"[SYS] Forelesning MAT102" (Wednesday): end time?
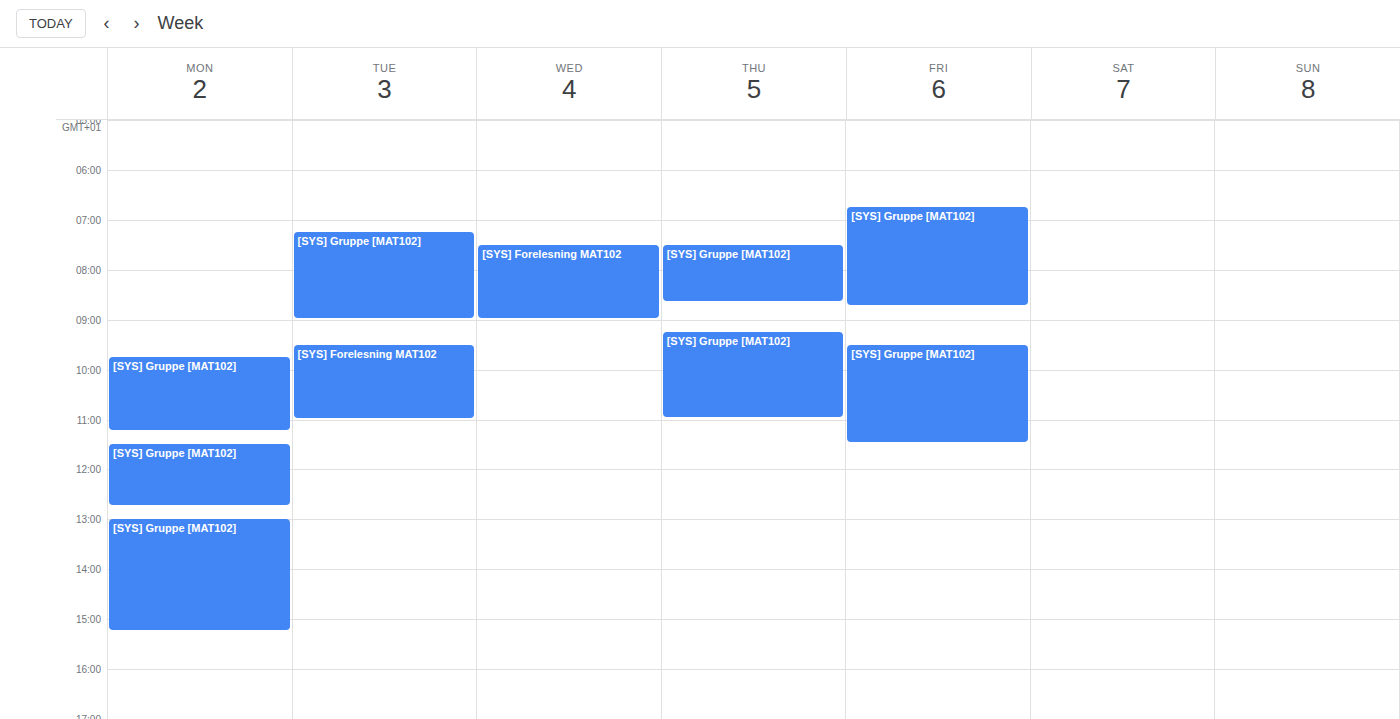
09:00